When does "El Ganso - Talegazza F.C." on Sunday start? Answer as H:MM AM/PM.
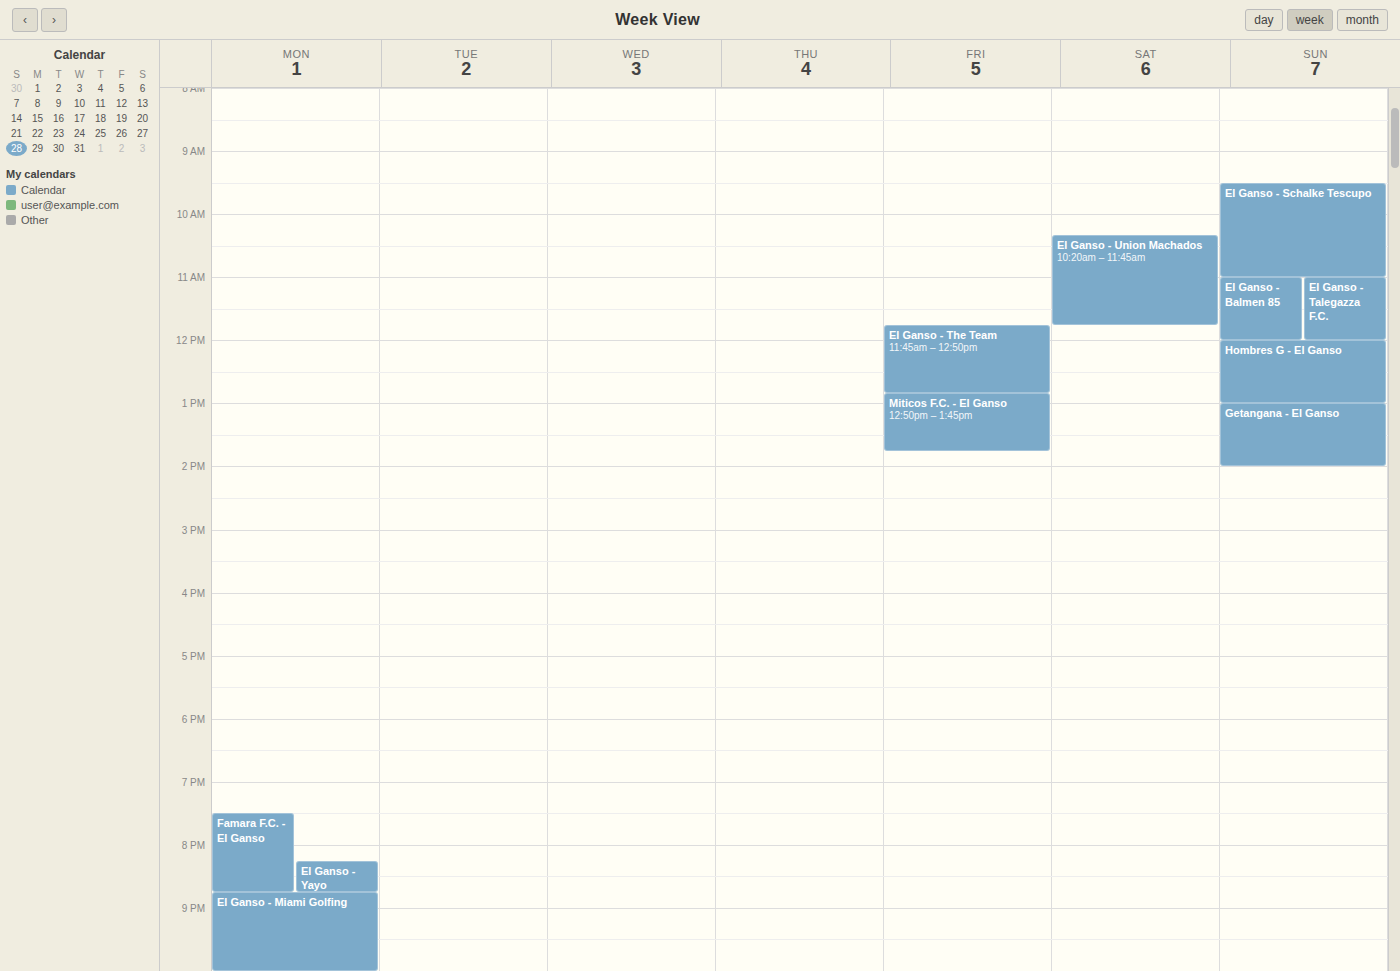
11:00 AM